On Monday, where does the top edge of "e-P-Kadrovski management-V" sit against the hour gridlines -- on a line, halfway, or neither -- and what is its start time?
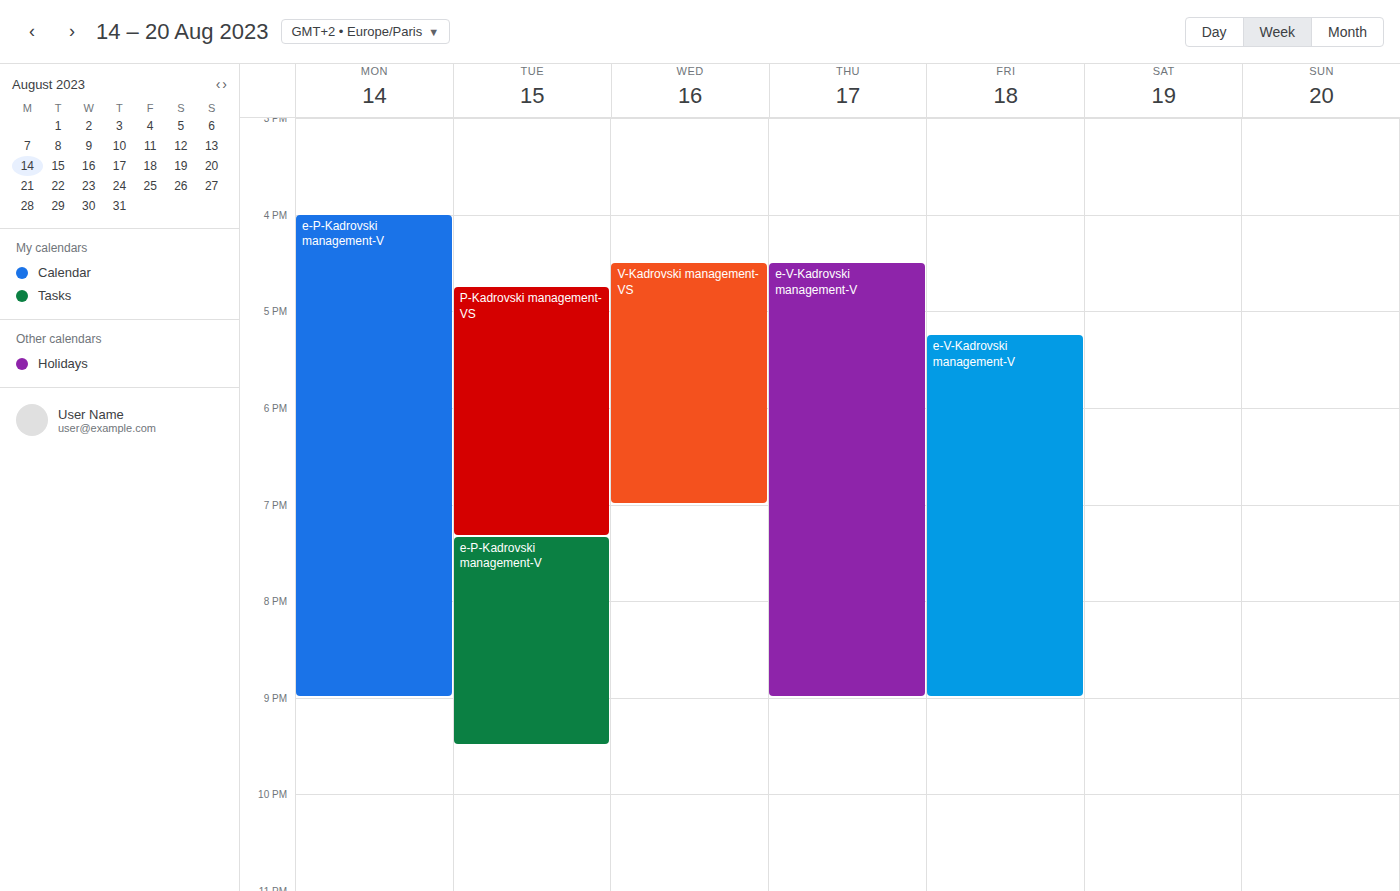
4:00 PM -- exactly on the 4 PM line.